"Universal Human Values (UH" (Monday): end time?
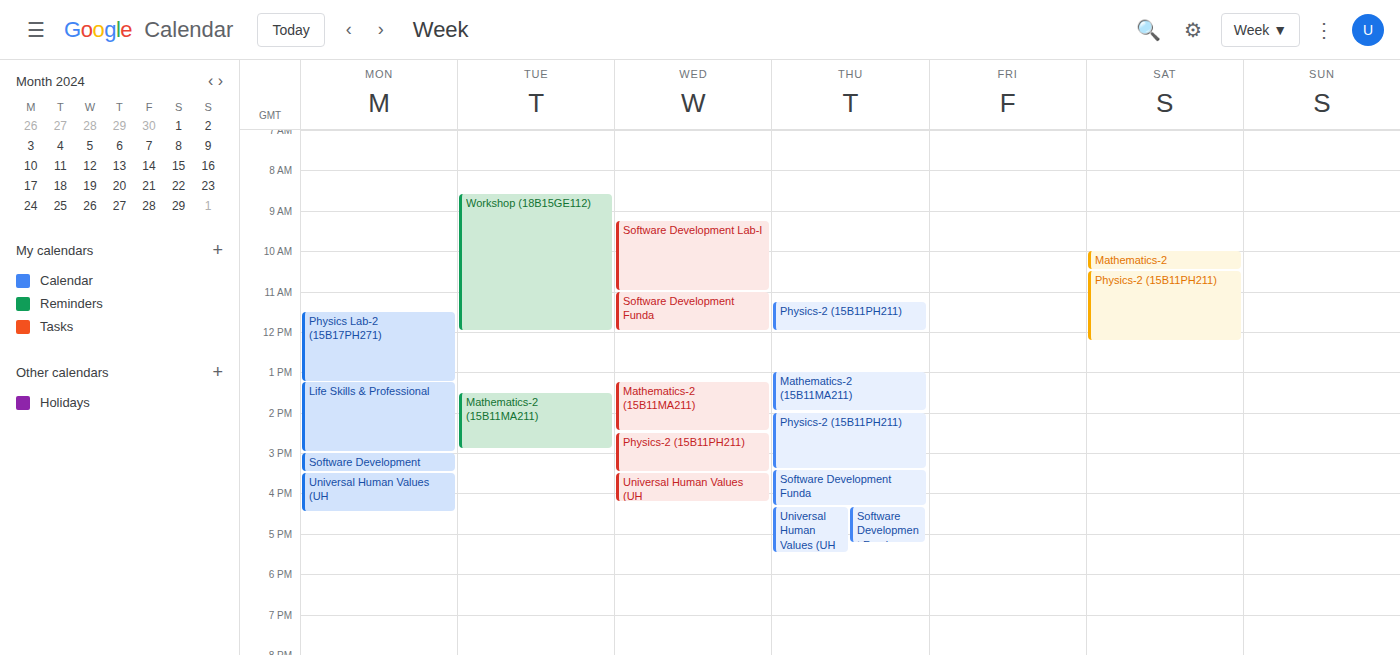
4:30 PM